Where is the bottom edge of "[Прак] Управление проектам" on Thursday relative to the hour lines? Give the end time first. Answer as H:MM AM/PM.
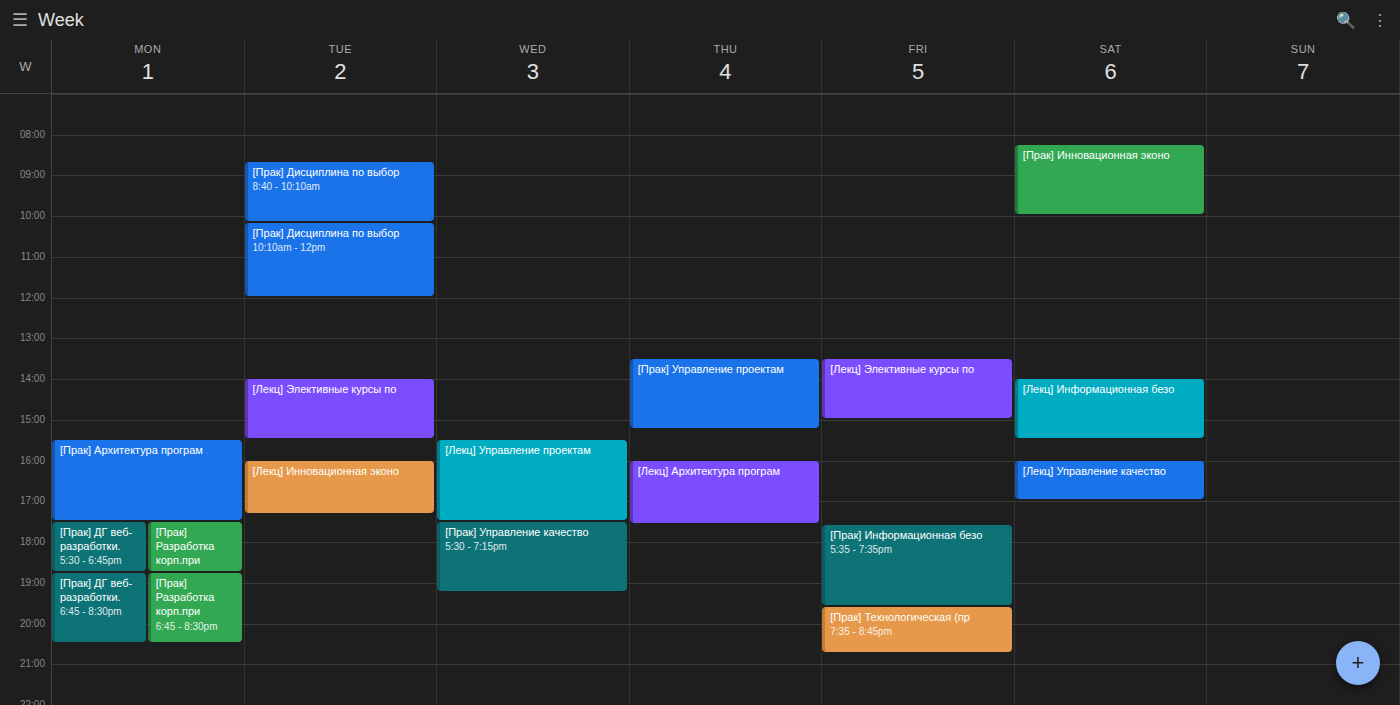
3:15 PM -- neither: a quarter of the way from the 3 PM line to the 4 PM line.